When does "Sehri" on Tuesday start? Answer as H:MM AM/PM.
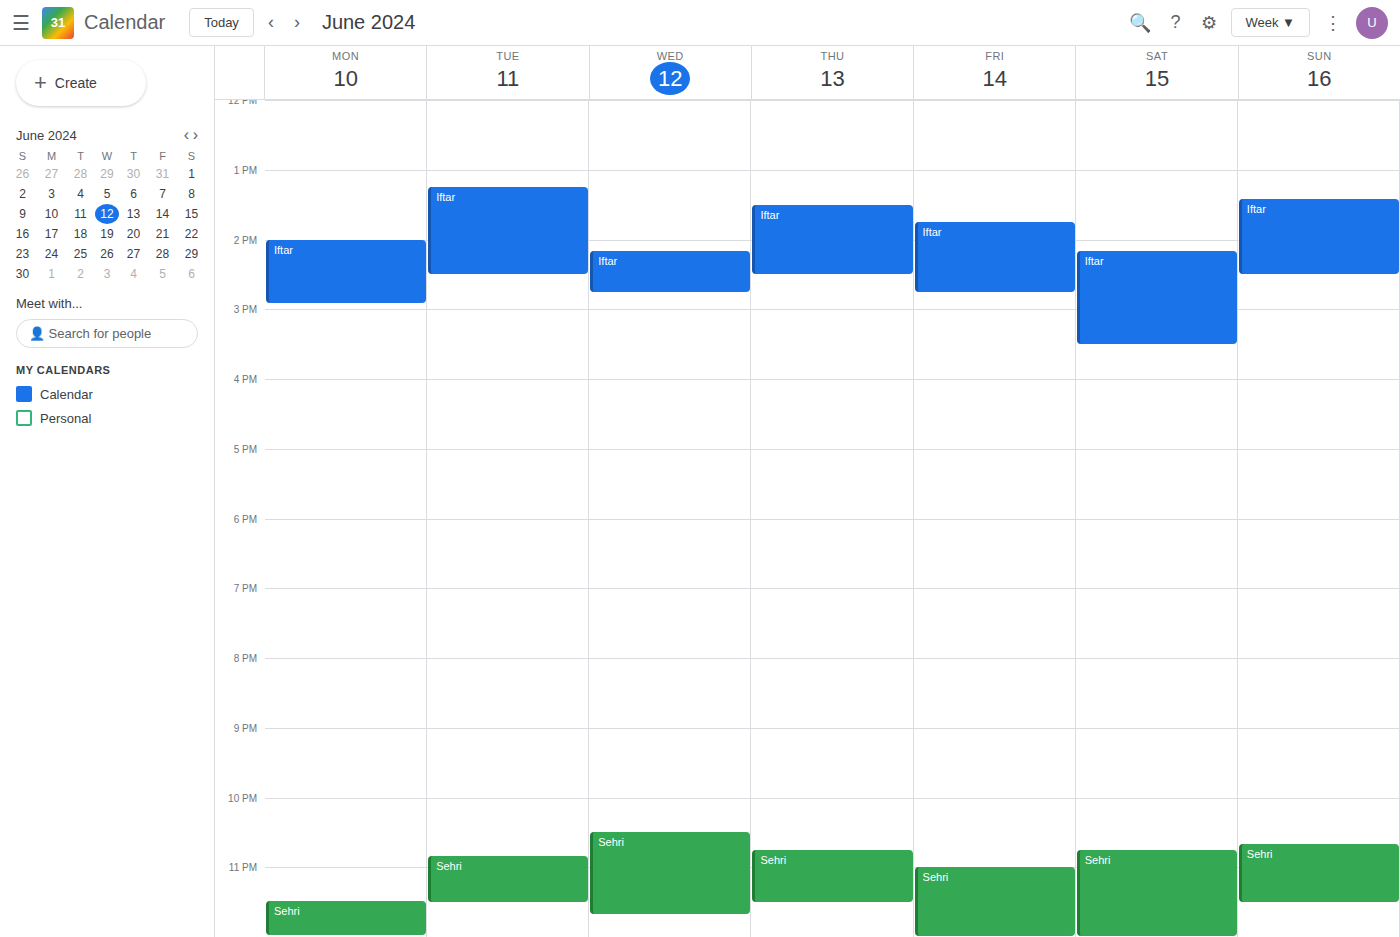
10:50 PM